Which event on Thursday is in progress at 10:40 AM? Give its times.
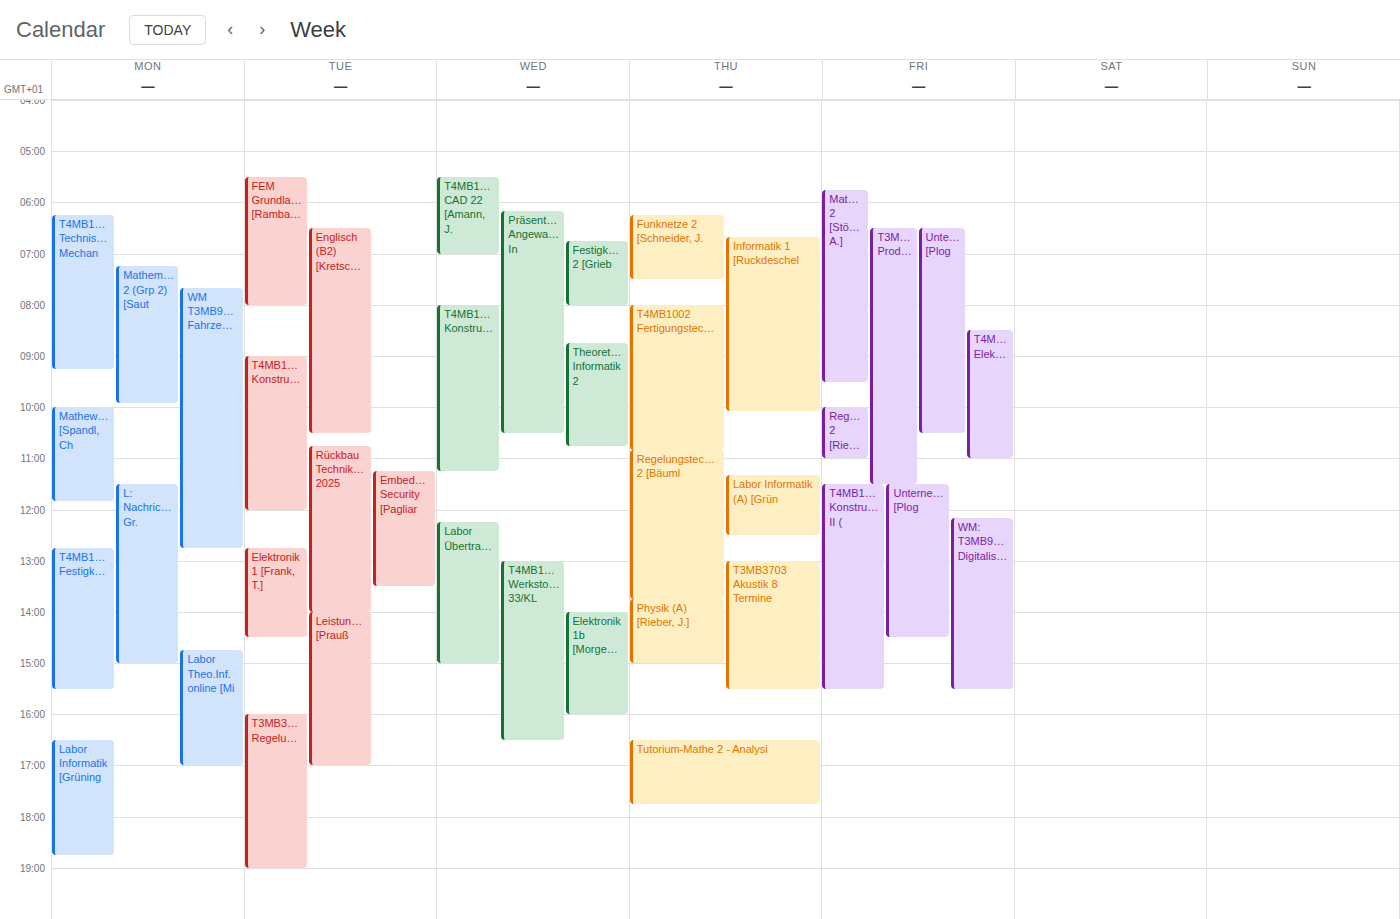
"T4MB1002 Fertigungstechnik", 8:00 AM to 10:50 AM